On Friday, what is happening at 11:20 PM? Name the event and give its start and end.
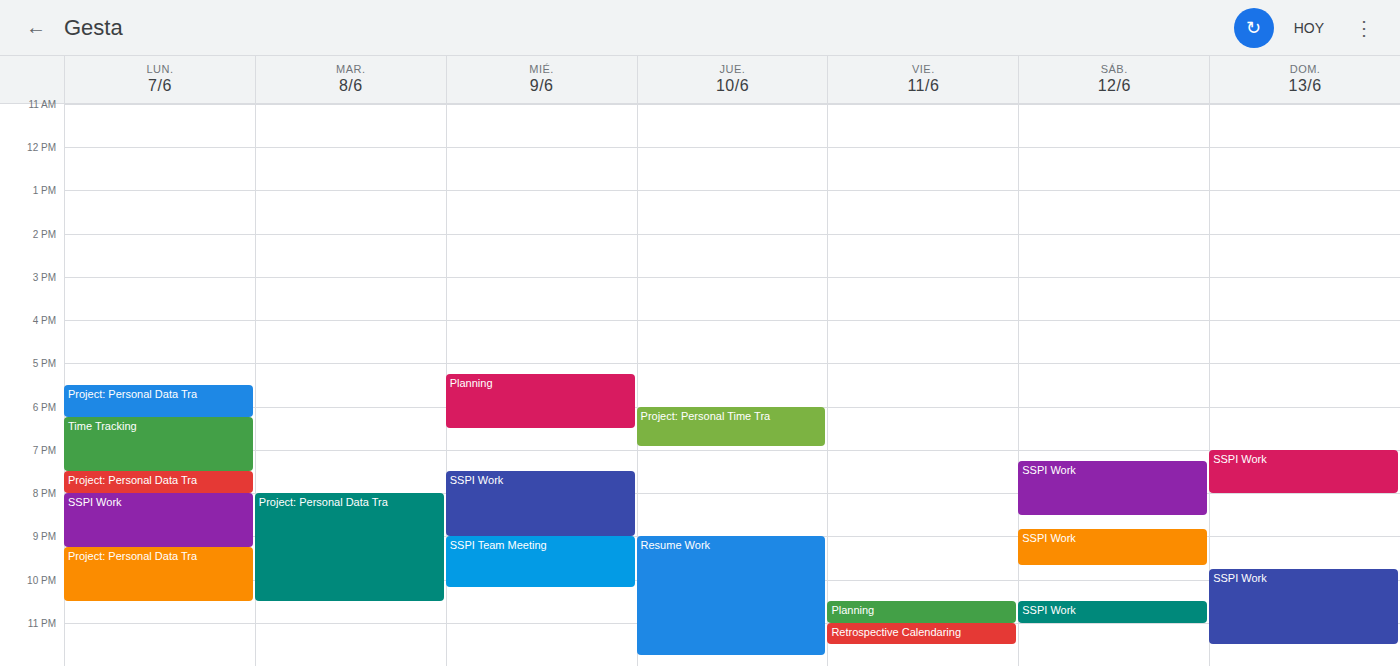
"Retrospective Calendaring", 11:00 PM to 11:30 PM